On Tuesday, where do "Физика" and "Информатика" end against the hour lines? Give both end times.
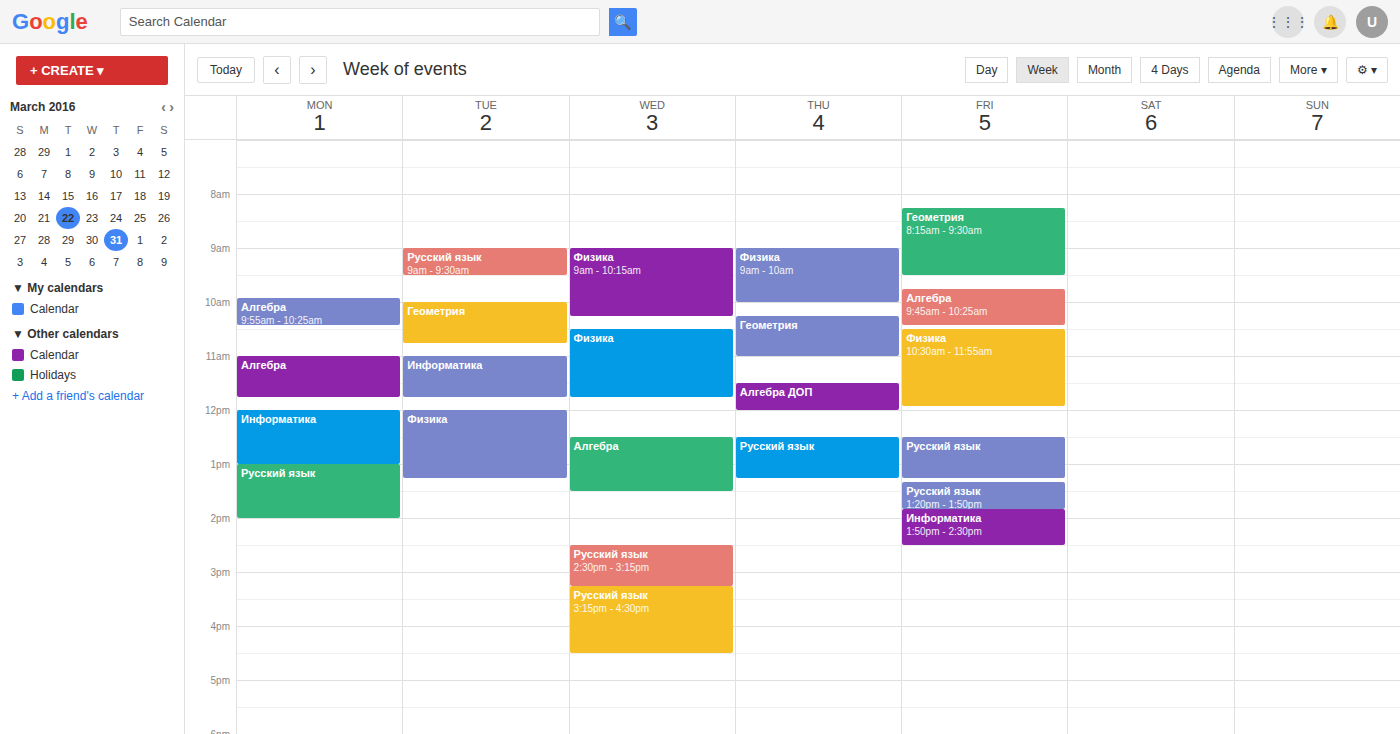
"Физика": 13:15, neither: a quarter of the way from the 13:00 line to the 14:00 line. "Информатика": 11:45, neither: three quarters of the way from the 11:00 line to the 12:00 line.